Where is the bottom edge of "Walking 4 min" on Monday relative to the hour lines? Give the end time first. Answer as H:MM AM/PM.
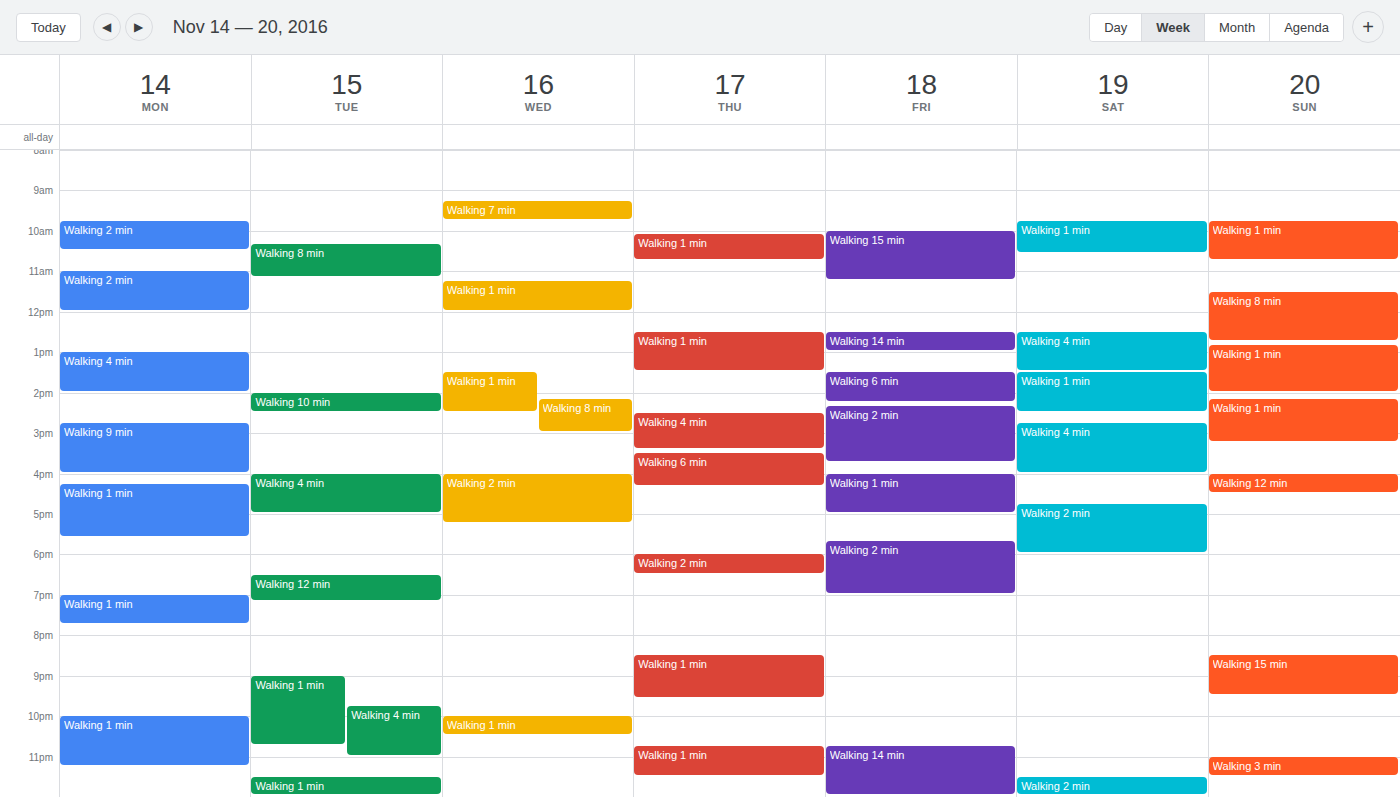
2:00 PM -- exactly on the 2 PM line.